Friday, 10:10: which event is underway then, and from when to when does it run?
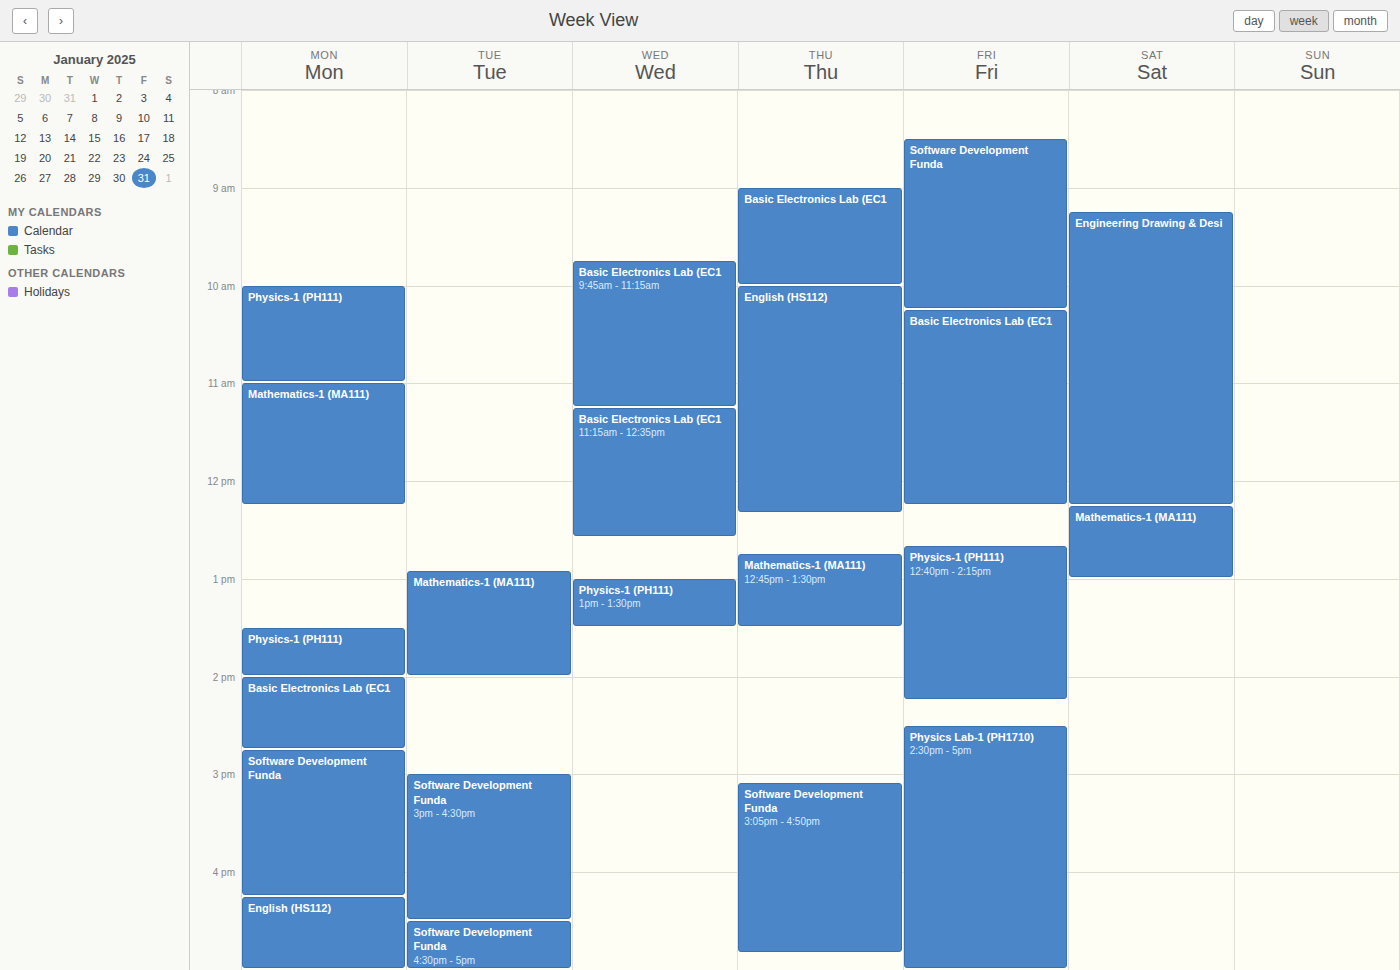
"Software Development Funda", 08:30 to 10:15